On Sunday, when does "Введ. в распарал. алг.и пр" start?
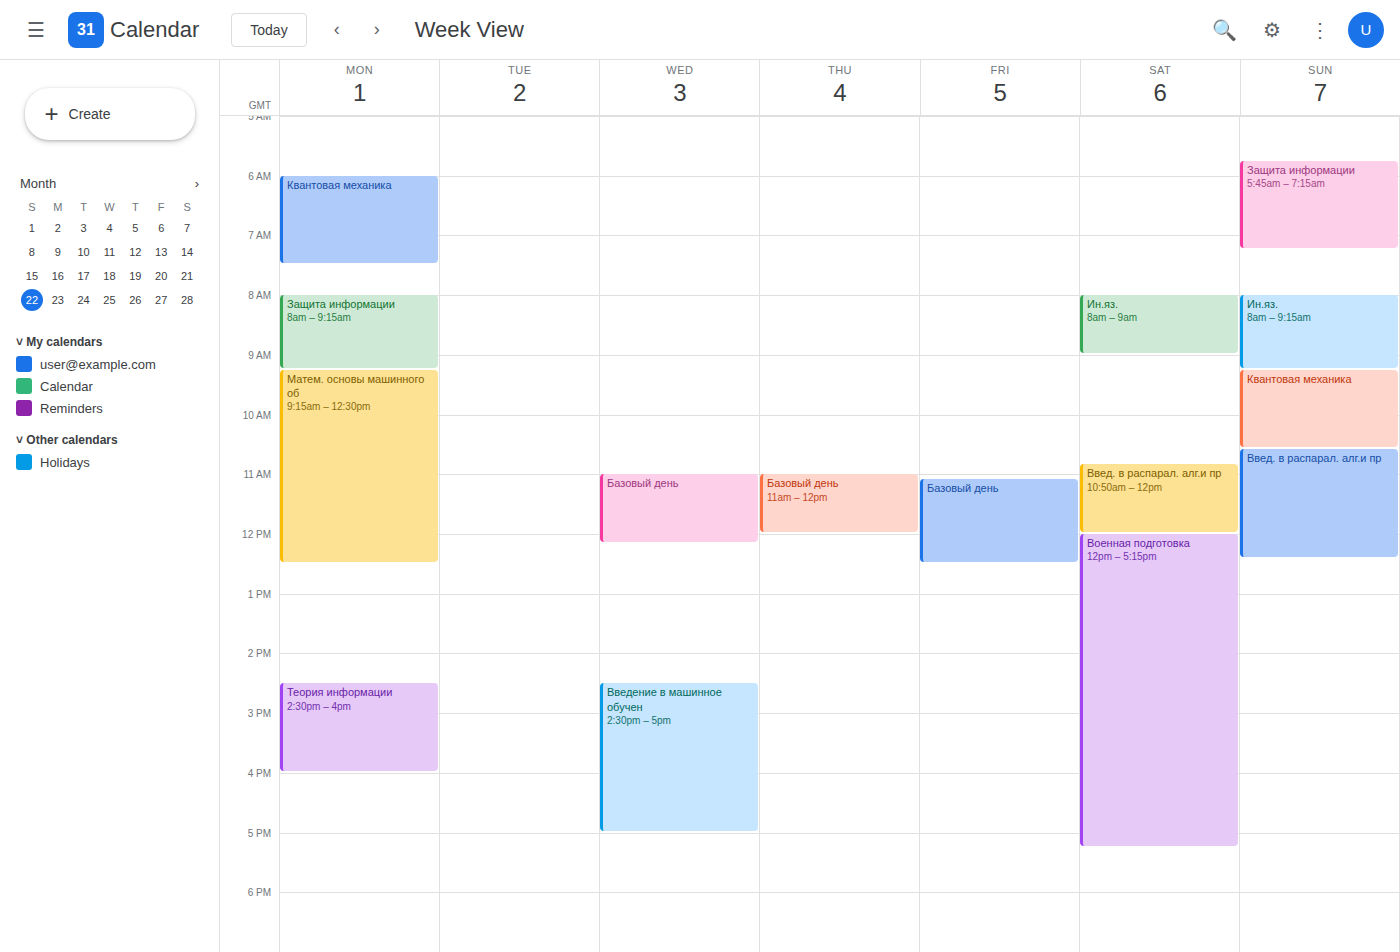
10:35